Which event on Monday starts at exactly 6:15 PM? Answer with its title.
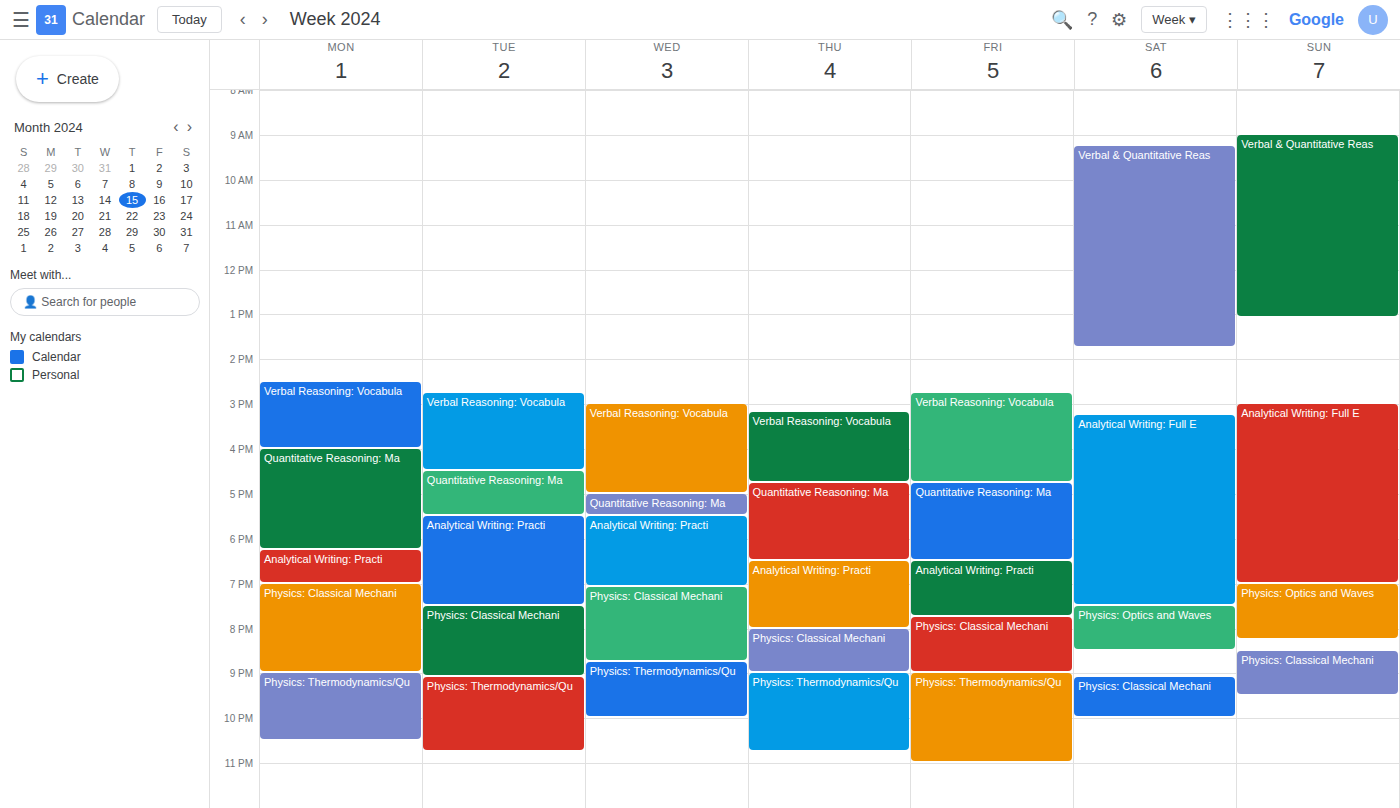
"Analytical Writing: Practi"